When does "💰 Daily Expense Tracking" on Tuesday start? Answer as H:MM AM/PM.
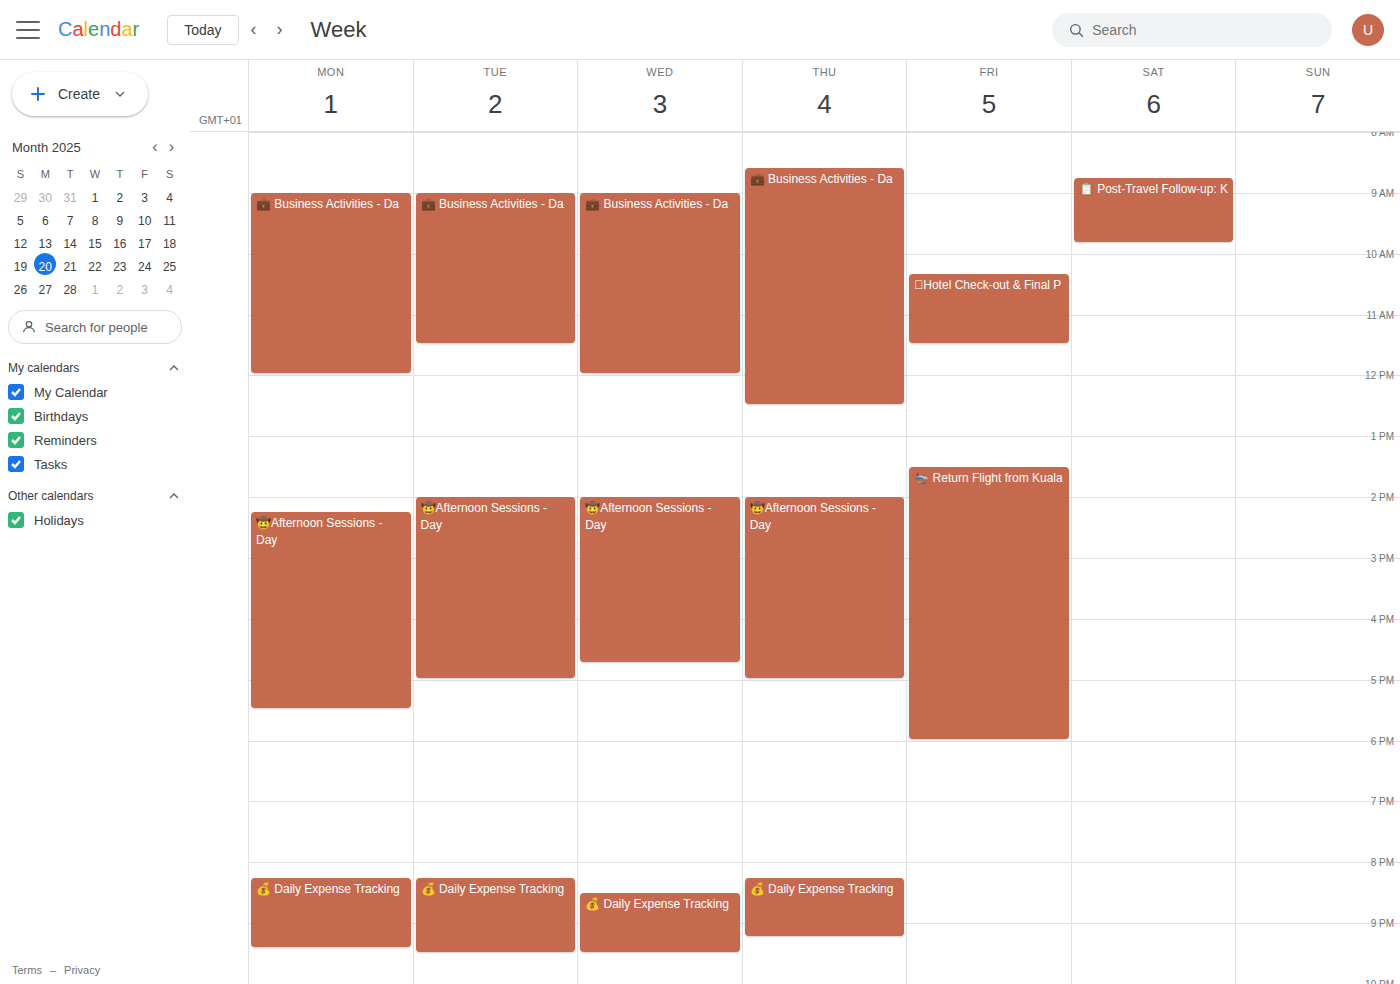
8:15 PM